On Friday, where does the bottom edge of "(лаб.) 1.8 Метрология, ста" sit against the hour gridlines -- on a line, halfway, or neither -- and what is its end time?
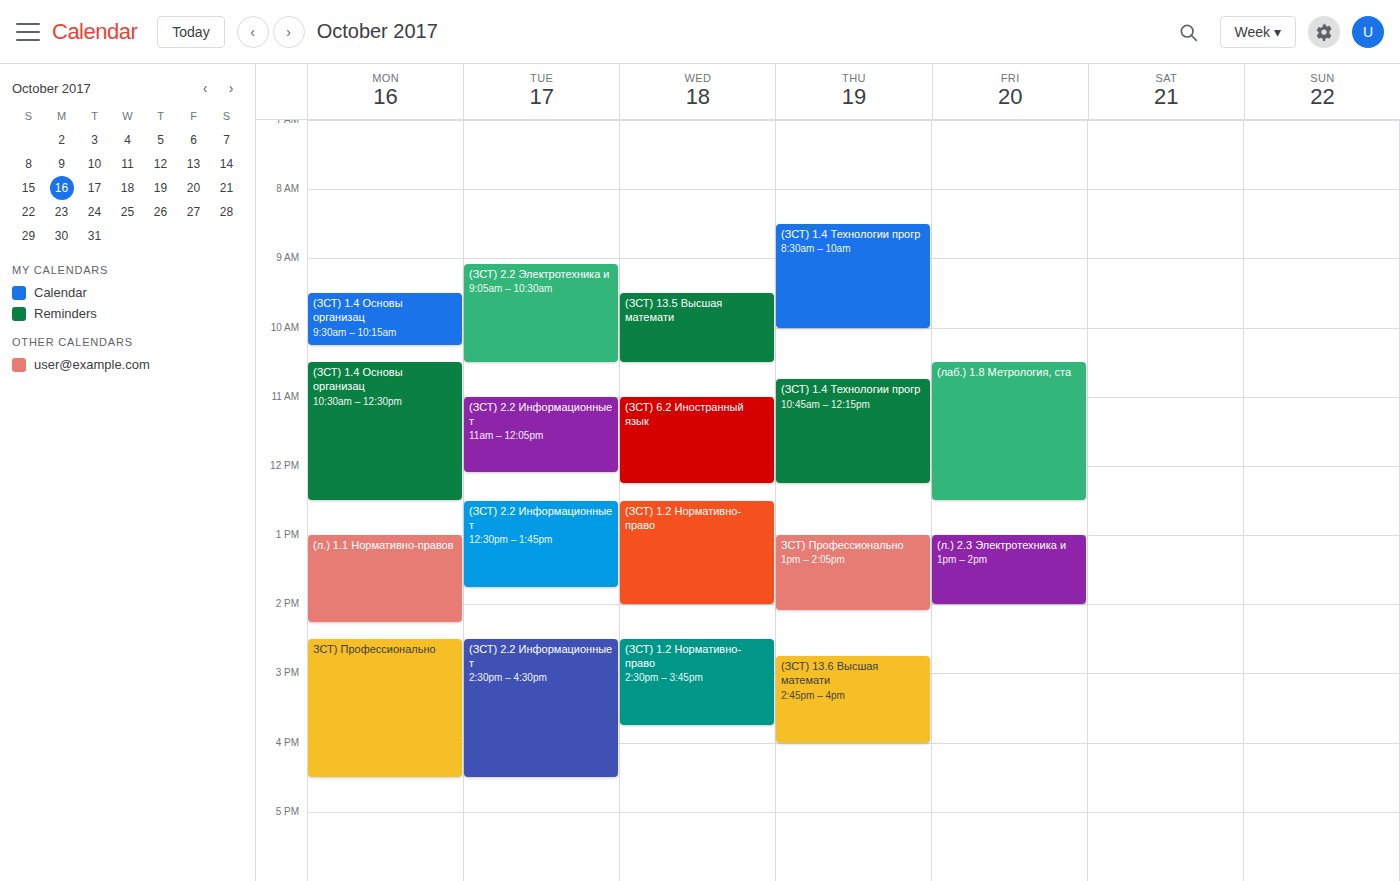
12:30 PM -- halfway between the 12 PM and 1 PM lines.